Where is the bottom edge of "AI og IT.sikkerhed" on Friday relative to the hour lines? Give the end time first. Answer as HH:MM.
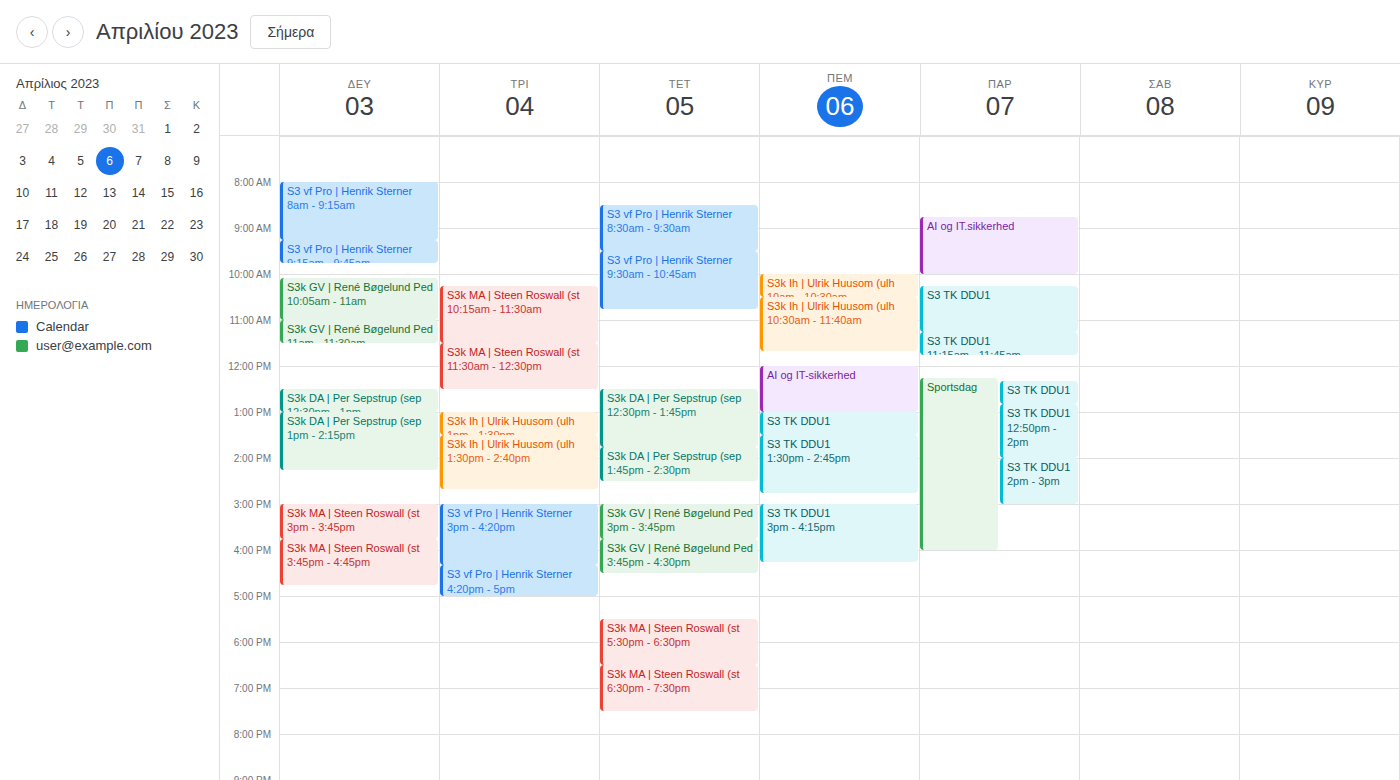
10:00 -- exactly on the 10:00 line.